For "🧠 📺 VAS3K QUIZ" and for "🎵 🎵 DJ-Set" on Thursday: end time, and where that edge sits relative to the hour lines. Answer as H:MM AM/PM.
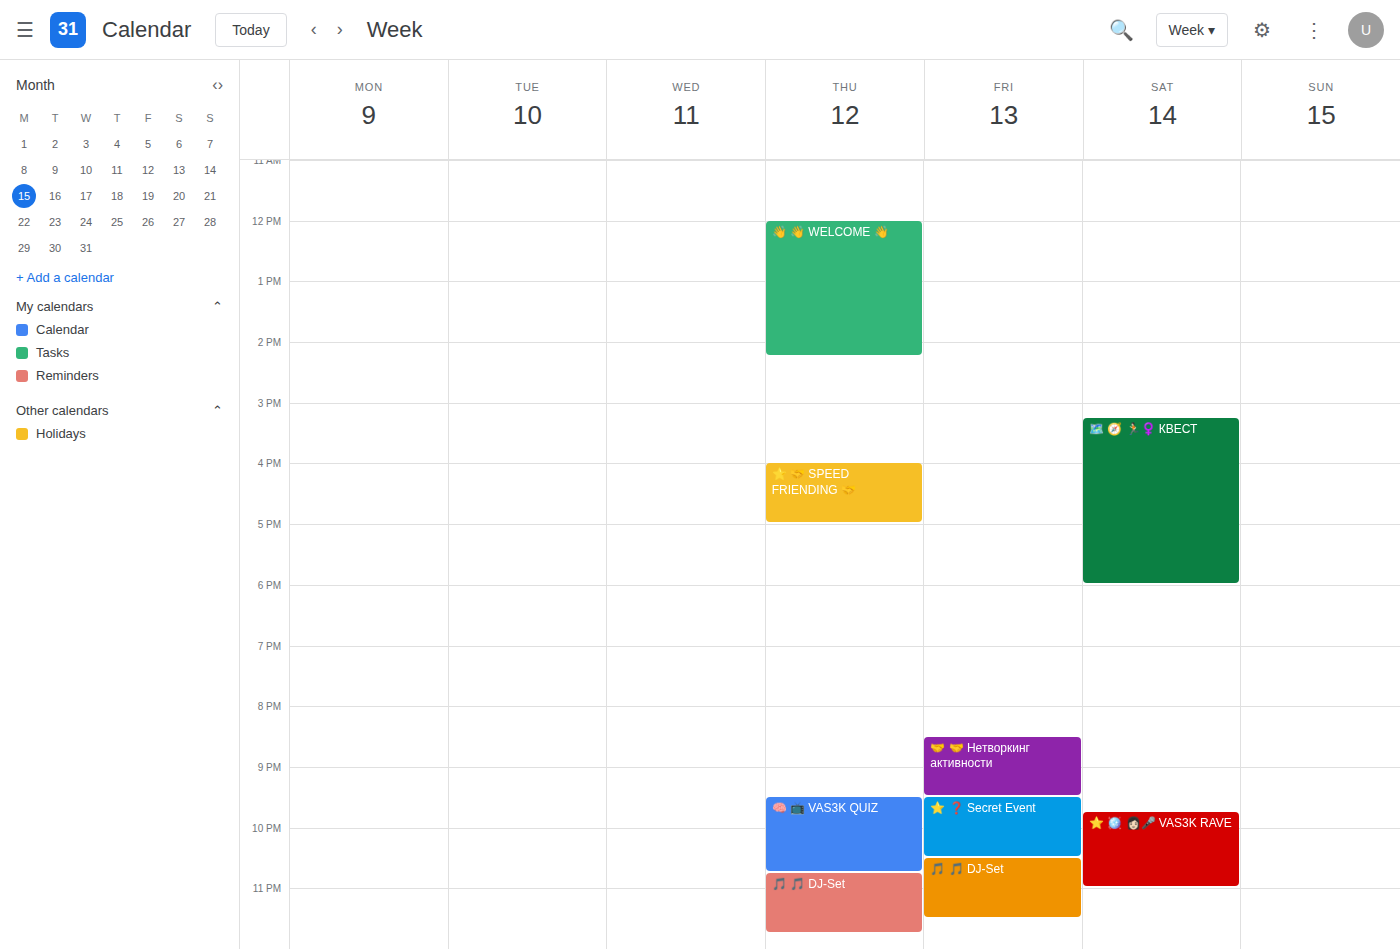
"🧠 📺 VAS3K QUIZ": 10:45 PM, neither: three quarters of the way from the 10 PM line to the 11 PM line. "🎵 🎵 DJ-Set": 11:45 PM, neither: three quarters of the way from the 11 PM line to the 12 AM line.